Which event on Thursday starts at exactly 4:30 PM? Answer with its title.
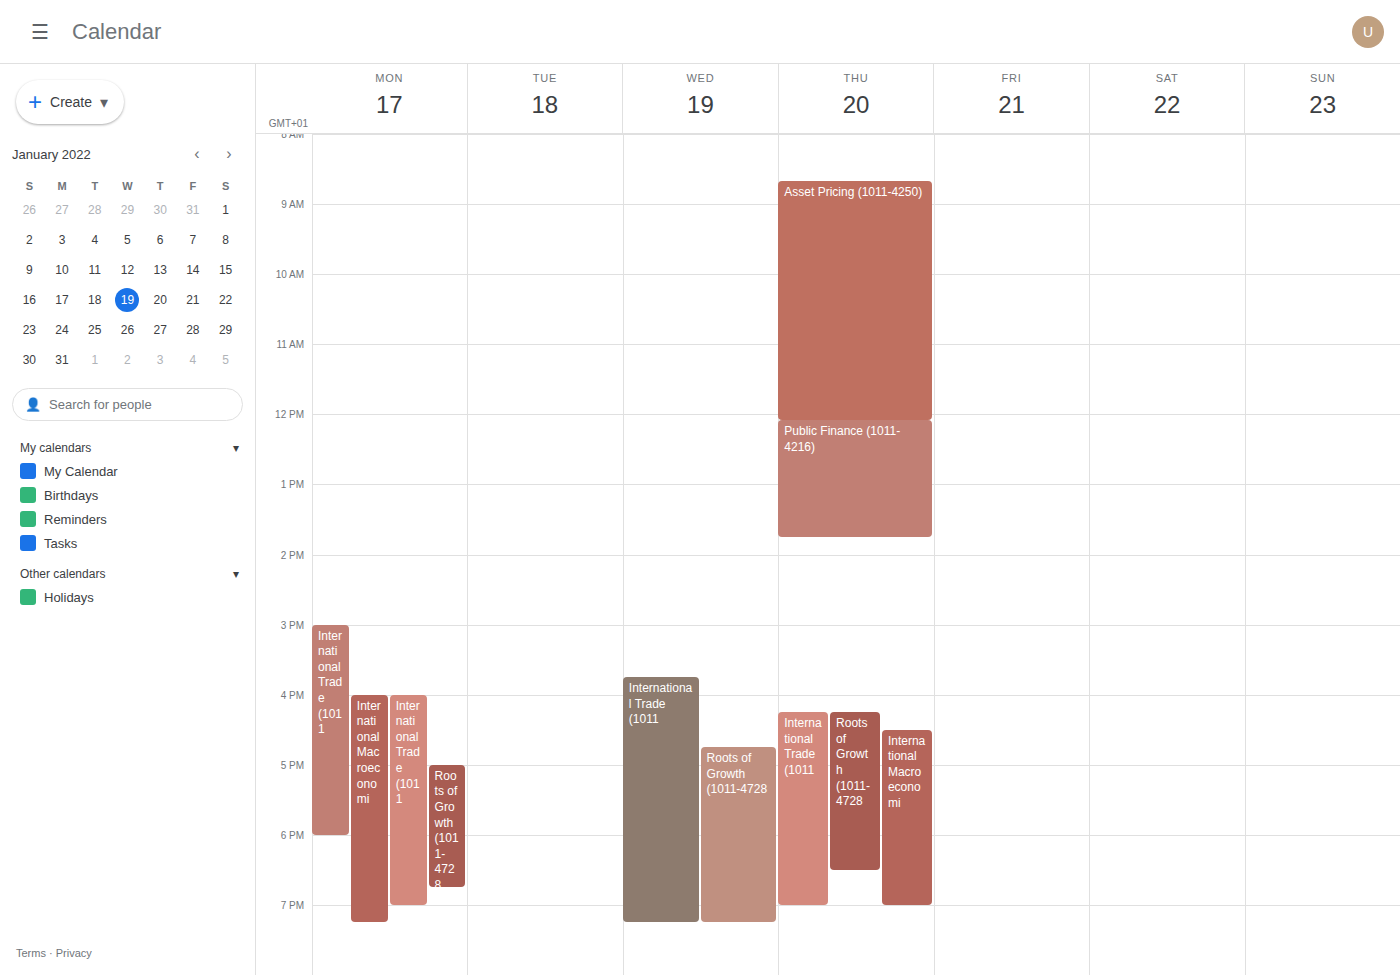
"International Macroeconomi"